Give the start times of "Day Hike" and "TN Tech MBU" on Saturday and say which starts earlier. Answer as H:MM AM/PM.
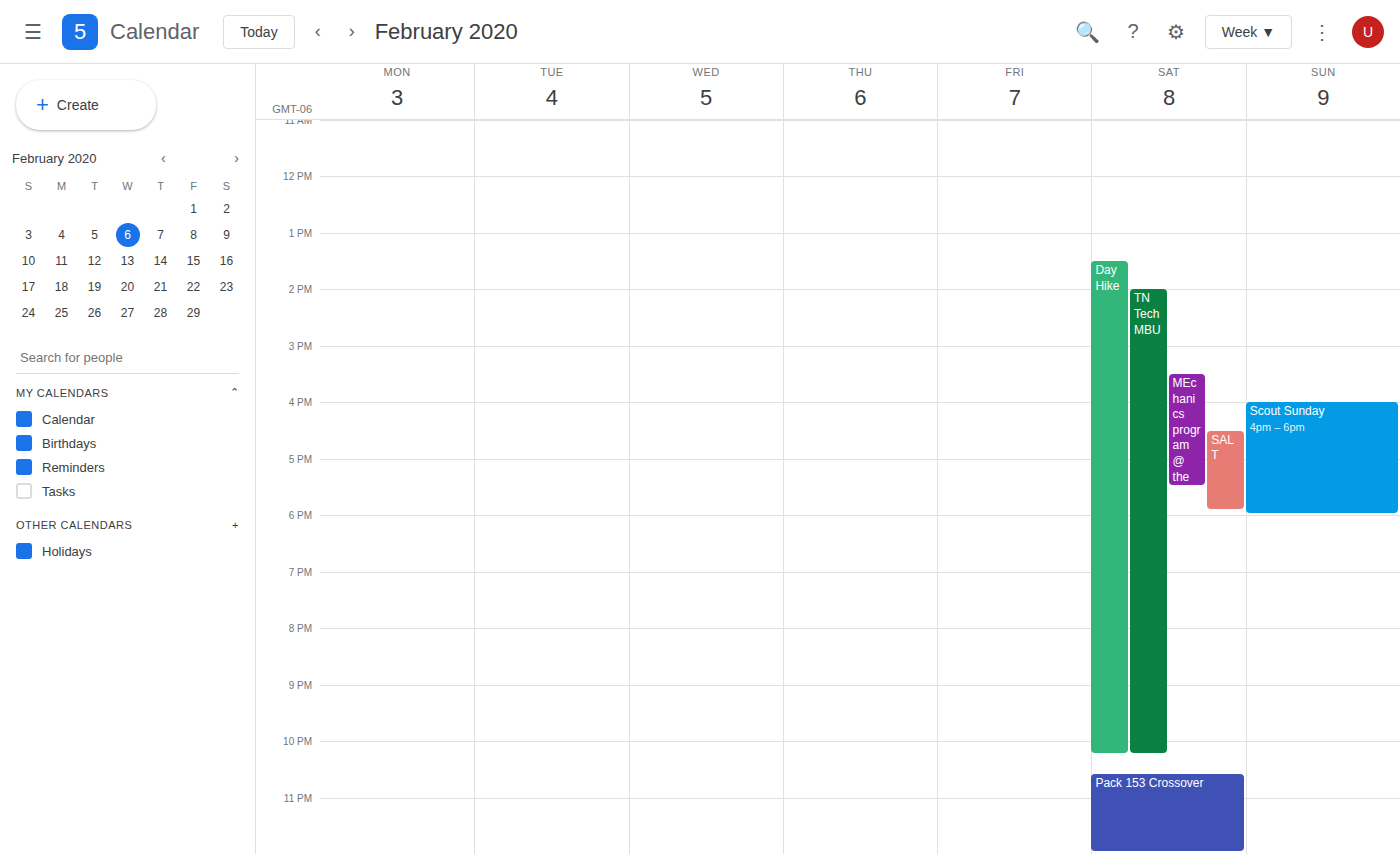
"Day Hike" 1:30 PM; "TN Tech MBU" 2:00 PM.